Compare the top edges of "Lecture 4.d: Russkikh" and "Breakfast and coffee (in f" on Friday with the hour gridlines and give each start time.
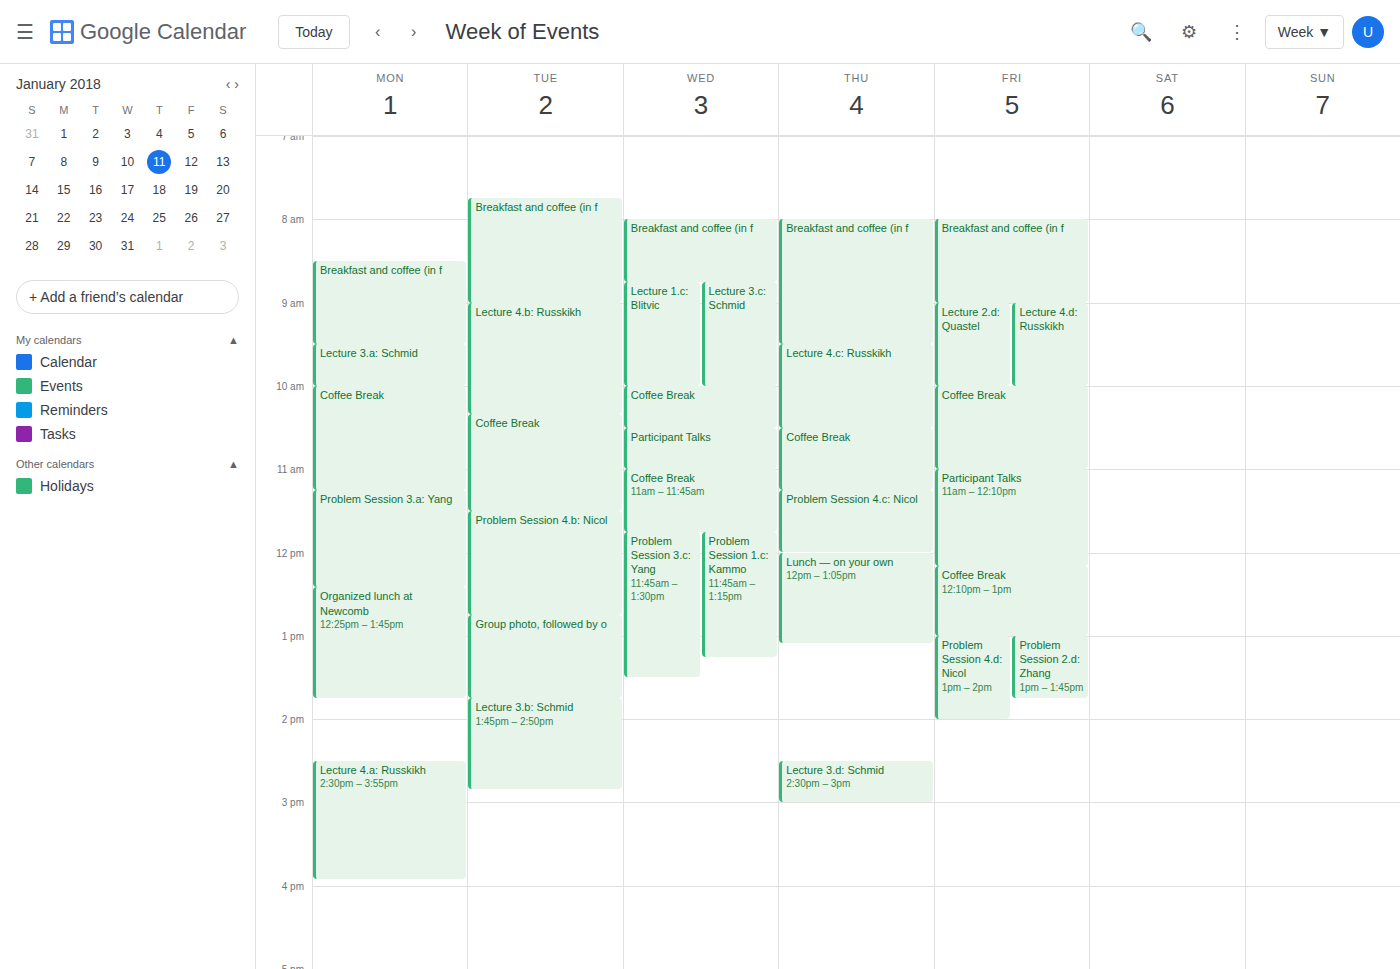
"Lecture 4.d: Russkikh": 9:00 AM, exactly on the 9 AM line. "Breakfast and coffee (in f": 8:00 AM, exactly on the 8 AM line.